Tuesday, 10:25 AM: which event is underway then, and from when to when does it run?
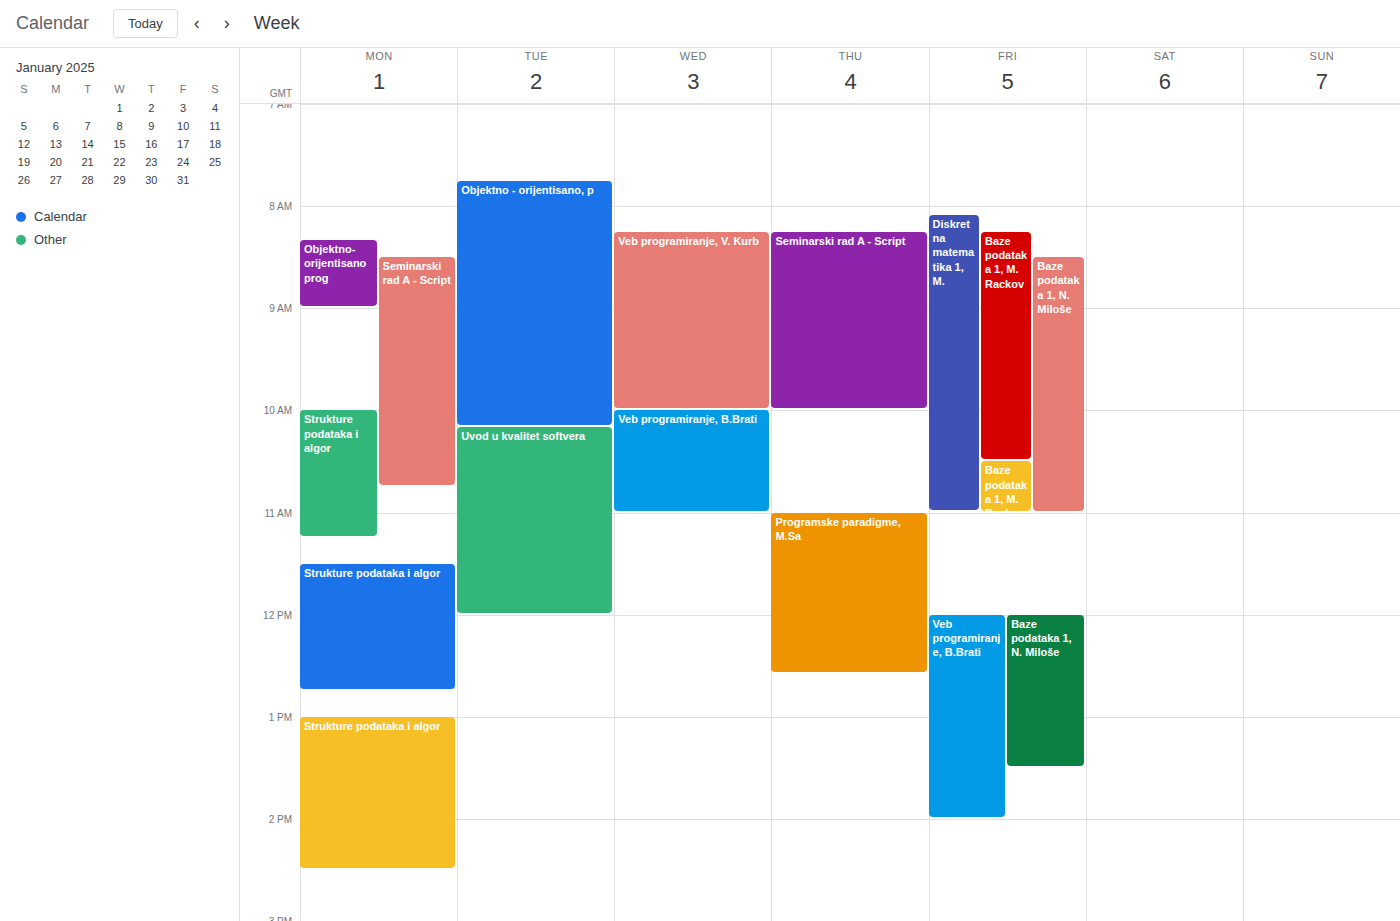
"Uvod u kvalitet softvera", 10:10 AM to 12:00 PM